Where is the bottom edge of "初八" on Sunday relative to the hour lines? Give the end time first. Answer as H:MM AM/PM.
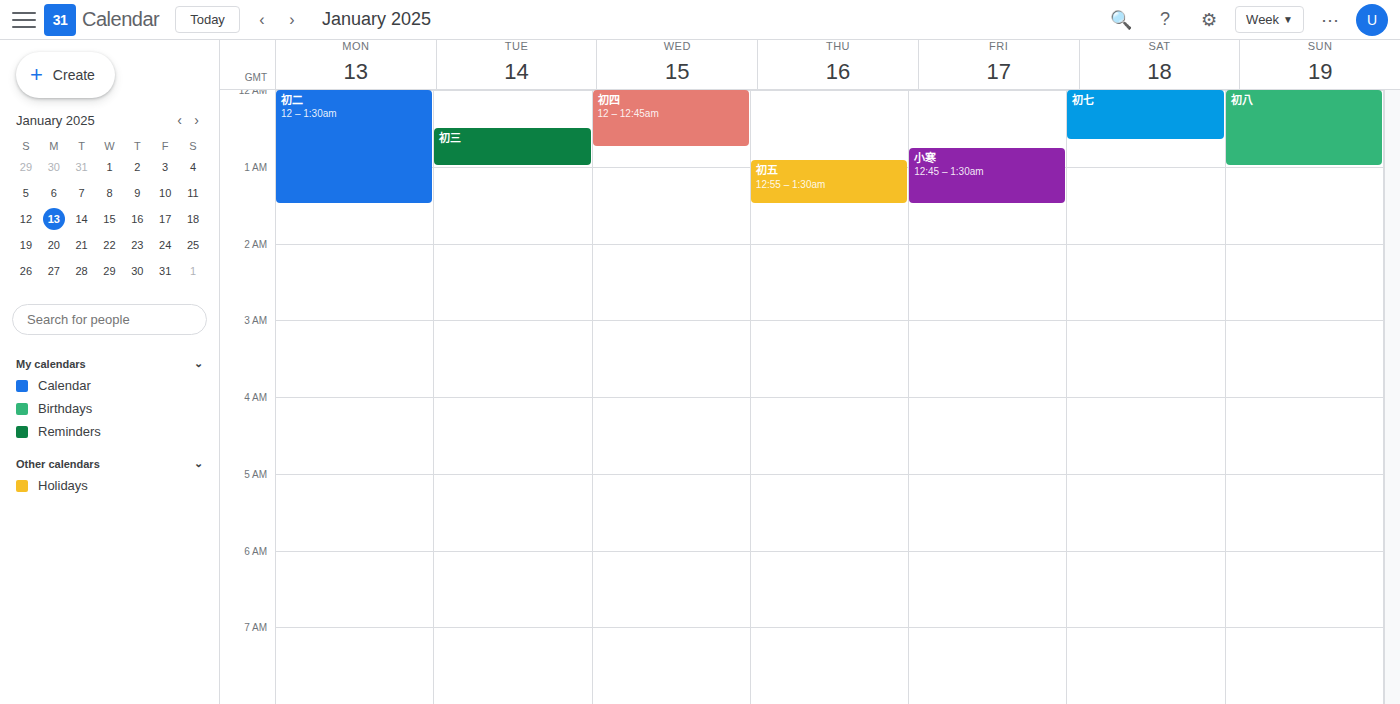
1:00 AM -- exactly on the 1 AM line.